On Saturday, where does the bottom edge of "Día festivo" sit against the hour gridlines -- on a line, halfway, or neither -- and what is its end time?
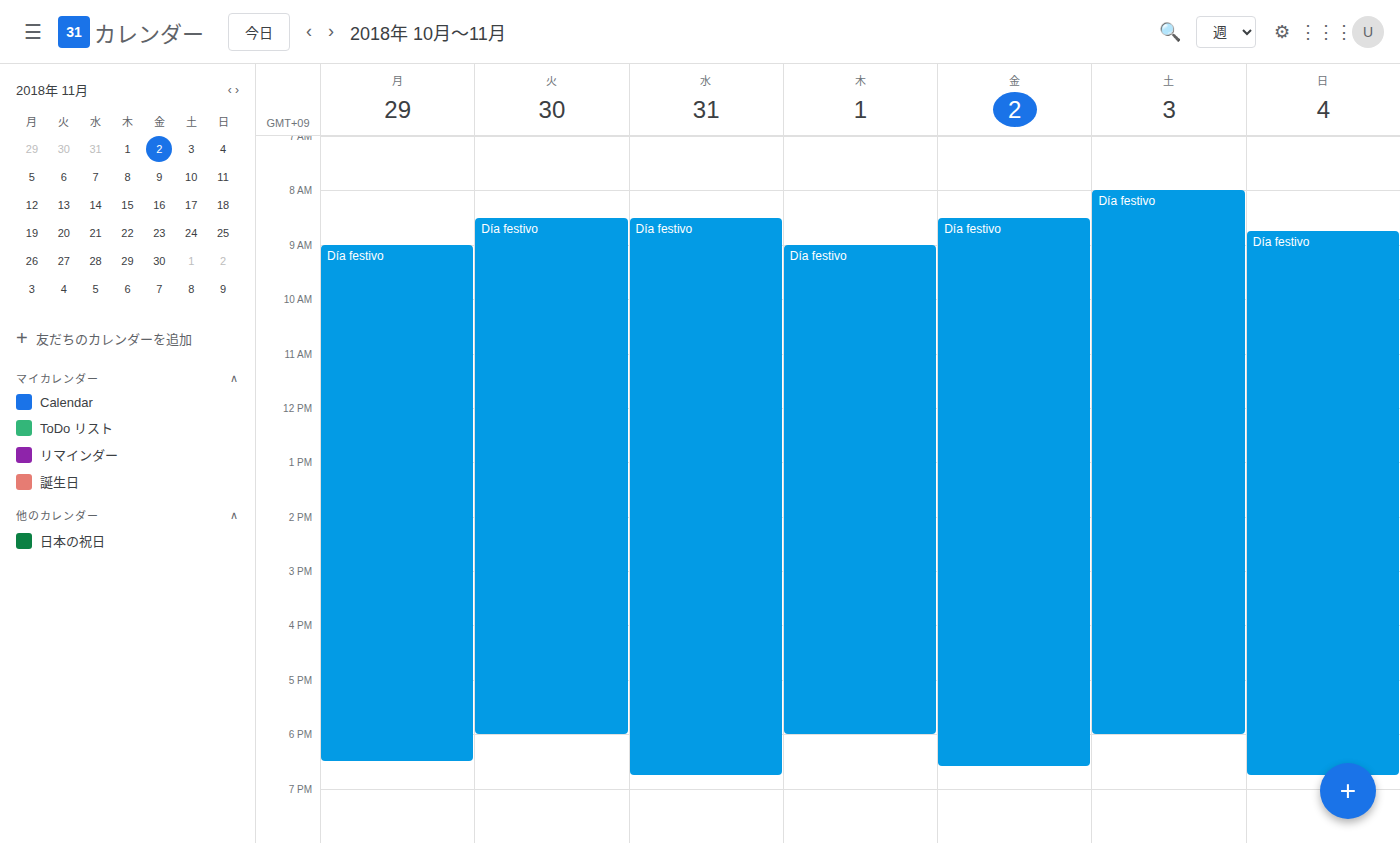
6:00 PM -- exactly on the 6 PM line.